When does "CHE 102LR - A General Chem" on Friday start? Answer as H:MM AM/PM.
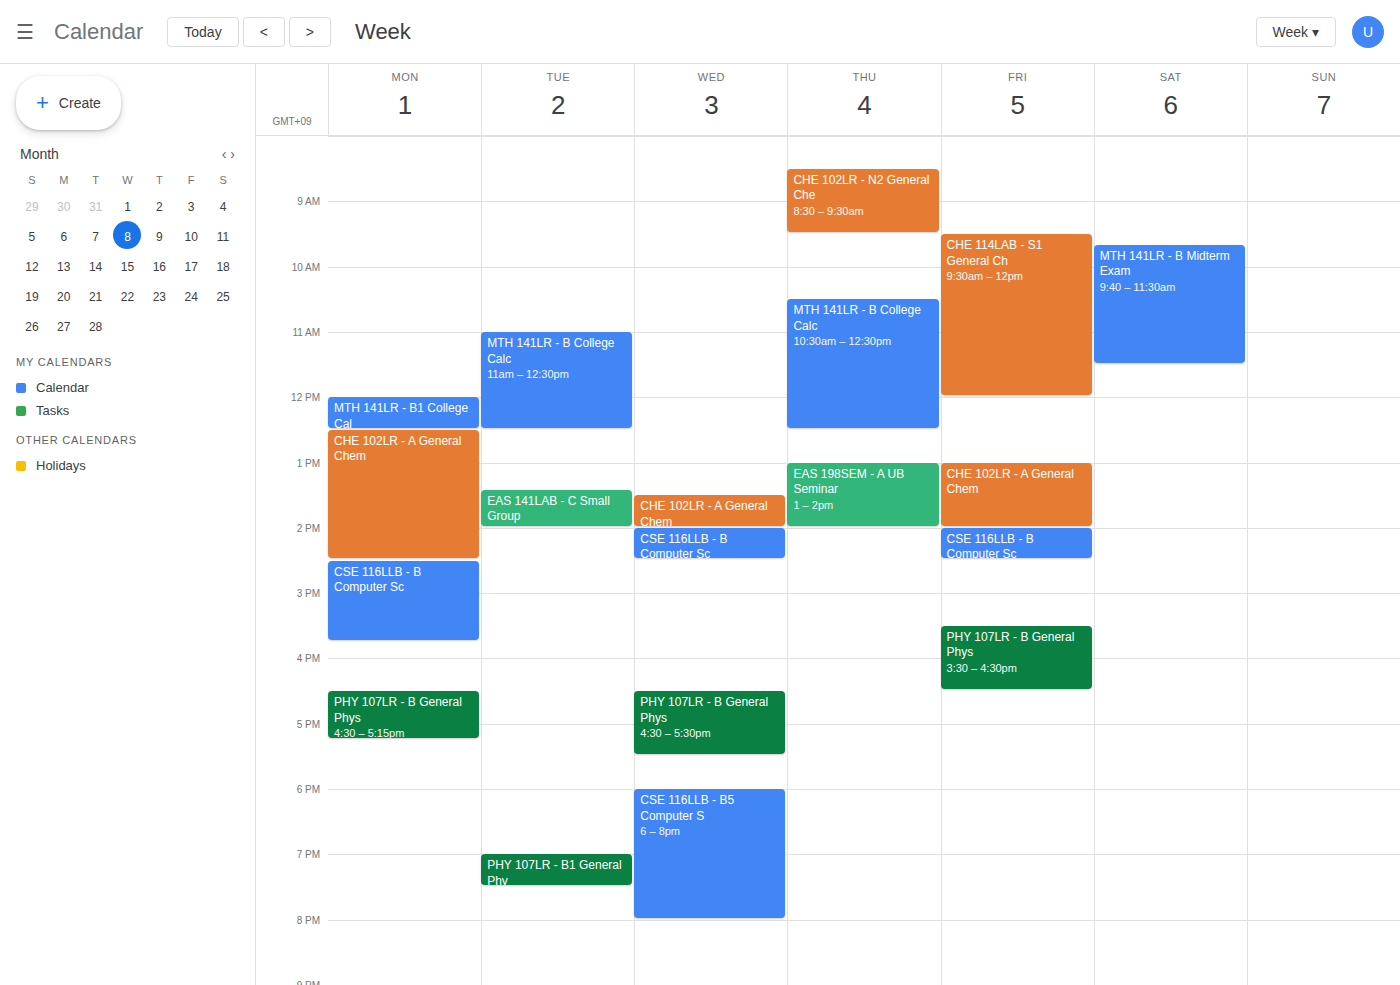
1:00 PM